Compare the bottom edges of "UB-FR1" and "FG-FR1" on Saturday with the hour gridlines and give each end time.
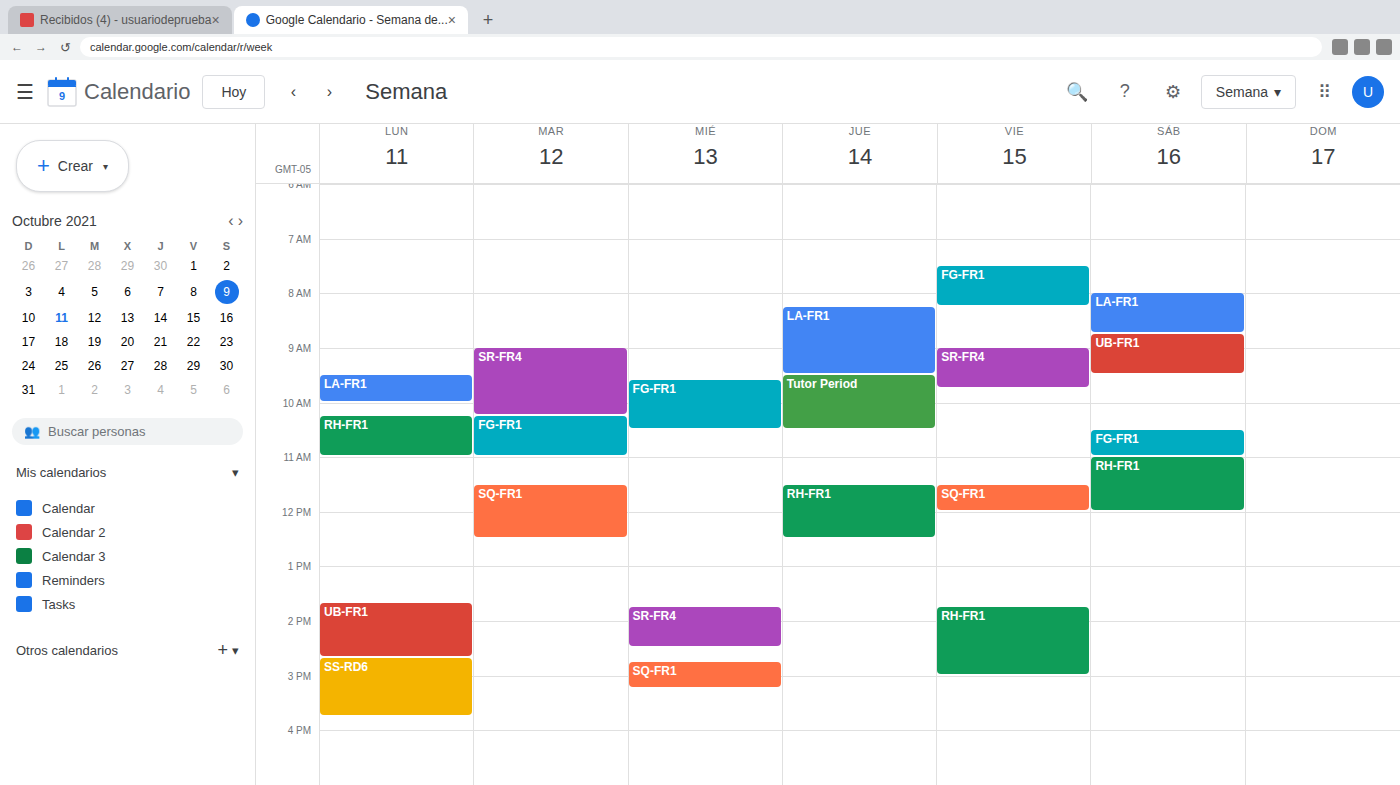
"UB-FR1": 9:30 AM, halfway between the 9 AM and 10 AM lines. "FG-FR1": 11:00 AM, exactly on the 11 AM line.